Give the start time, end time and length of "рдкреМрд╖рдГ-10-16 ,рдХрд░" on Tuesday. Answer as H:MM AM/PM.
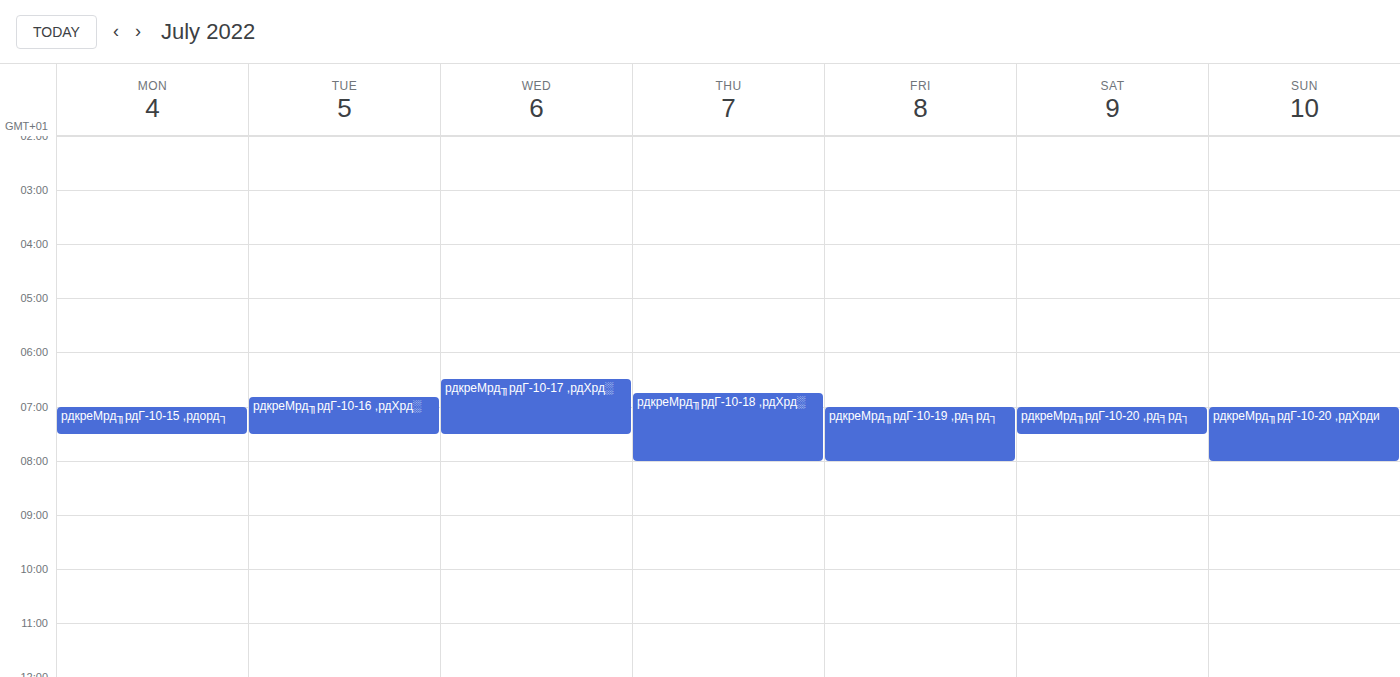
6:50 AM to 7:30 AM, 40 minutes